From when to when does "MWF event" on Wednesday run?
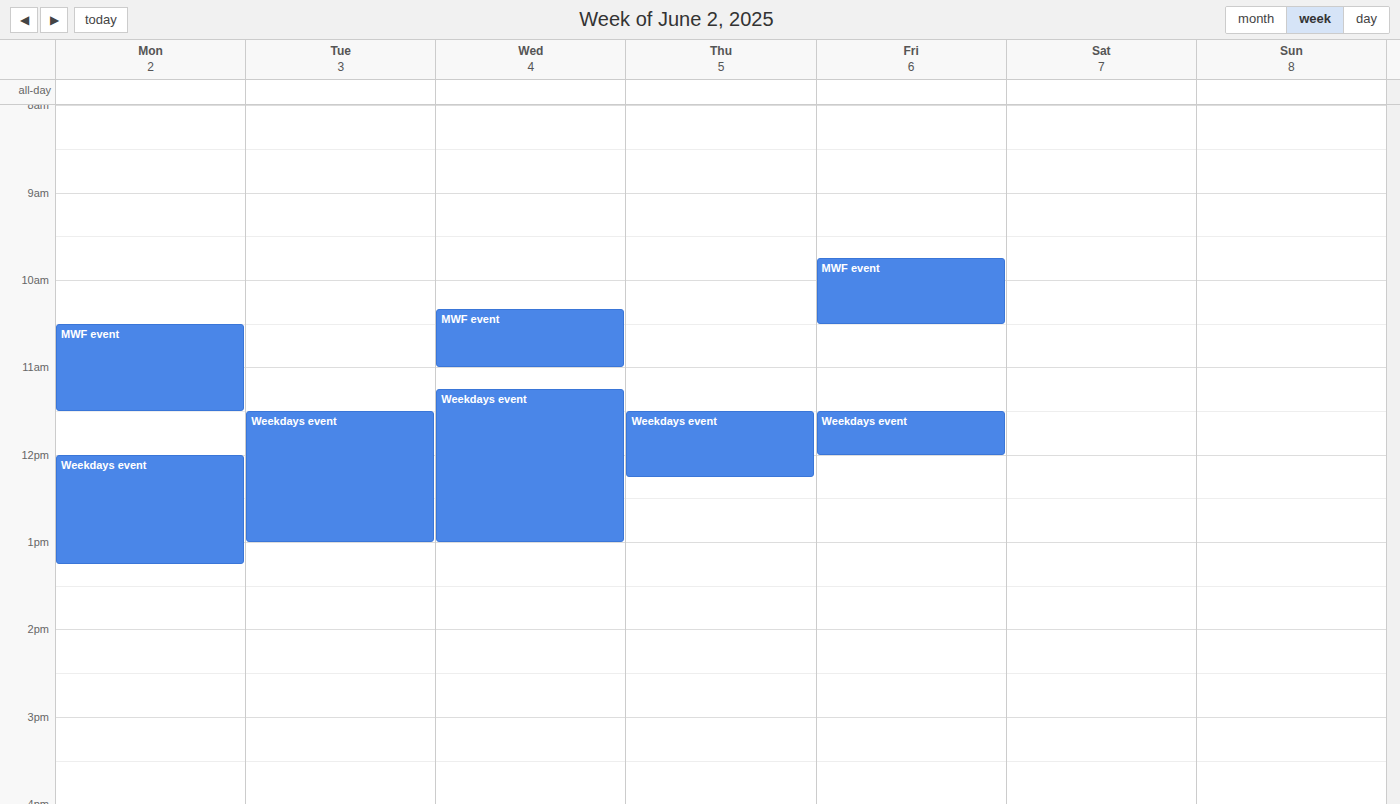
10:20 AM to 11:00 AM